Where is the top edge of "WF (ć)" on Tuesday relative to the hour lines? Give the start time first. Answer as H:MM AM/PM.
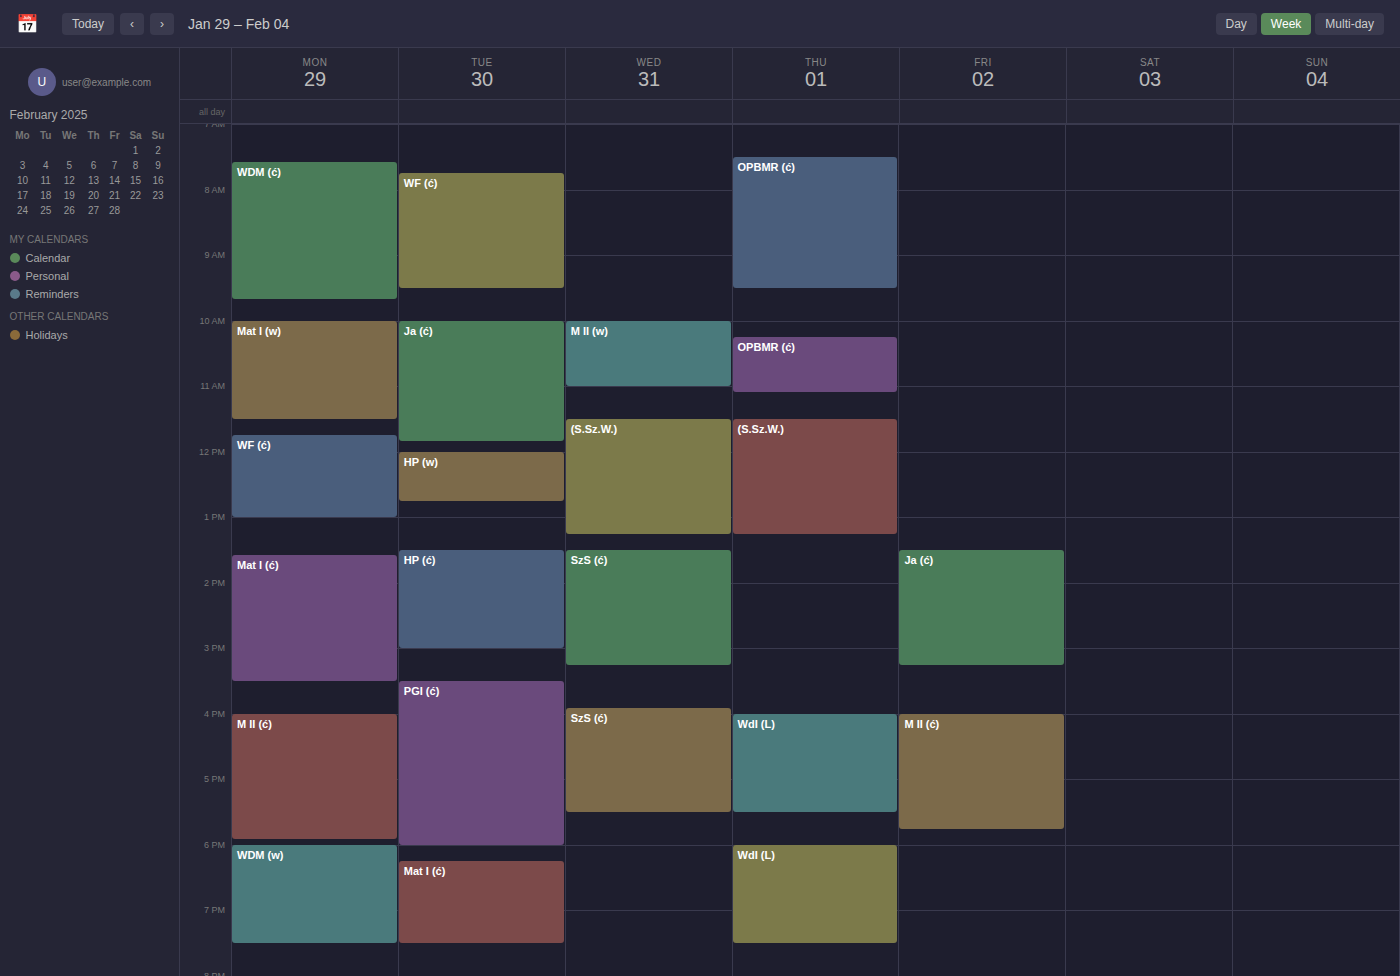
7:45 AM -- neither: three quarters of the way from the 7 AM line to the 8 AM line.